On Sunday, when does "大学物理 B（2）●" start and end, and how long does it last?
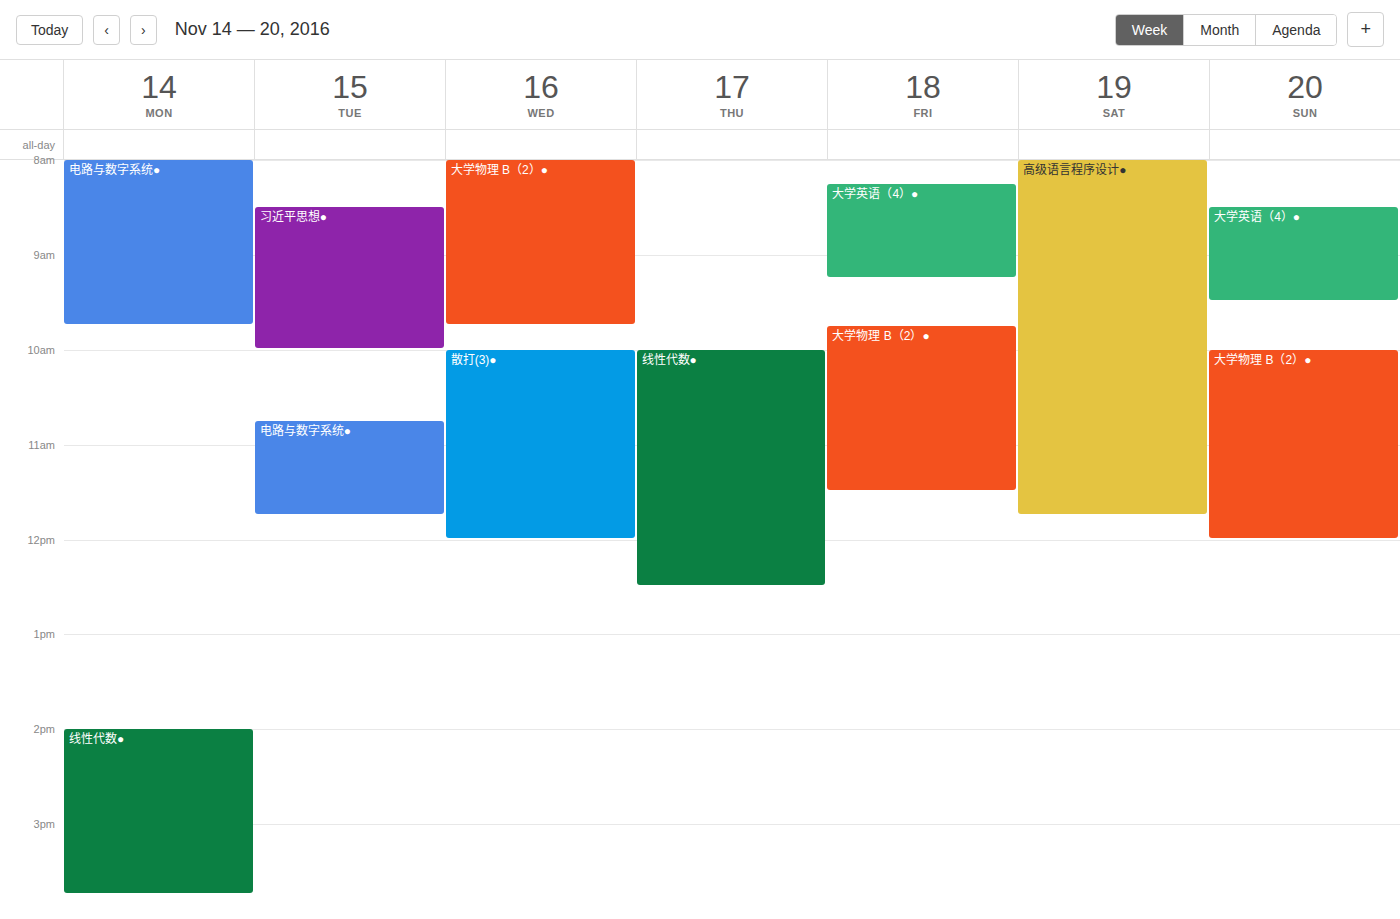
10:00 AM to 12:00 PM, 2 hours